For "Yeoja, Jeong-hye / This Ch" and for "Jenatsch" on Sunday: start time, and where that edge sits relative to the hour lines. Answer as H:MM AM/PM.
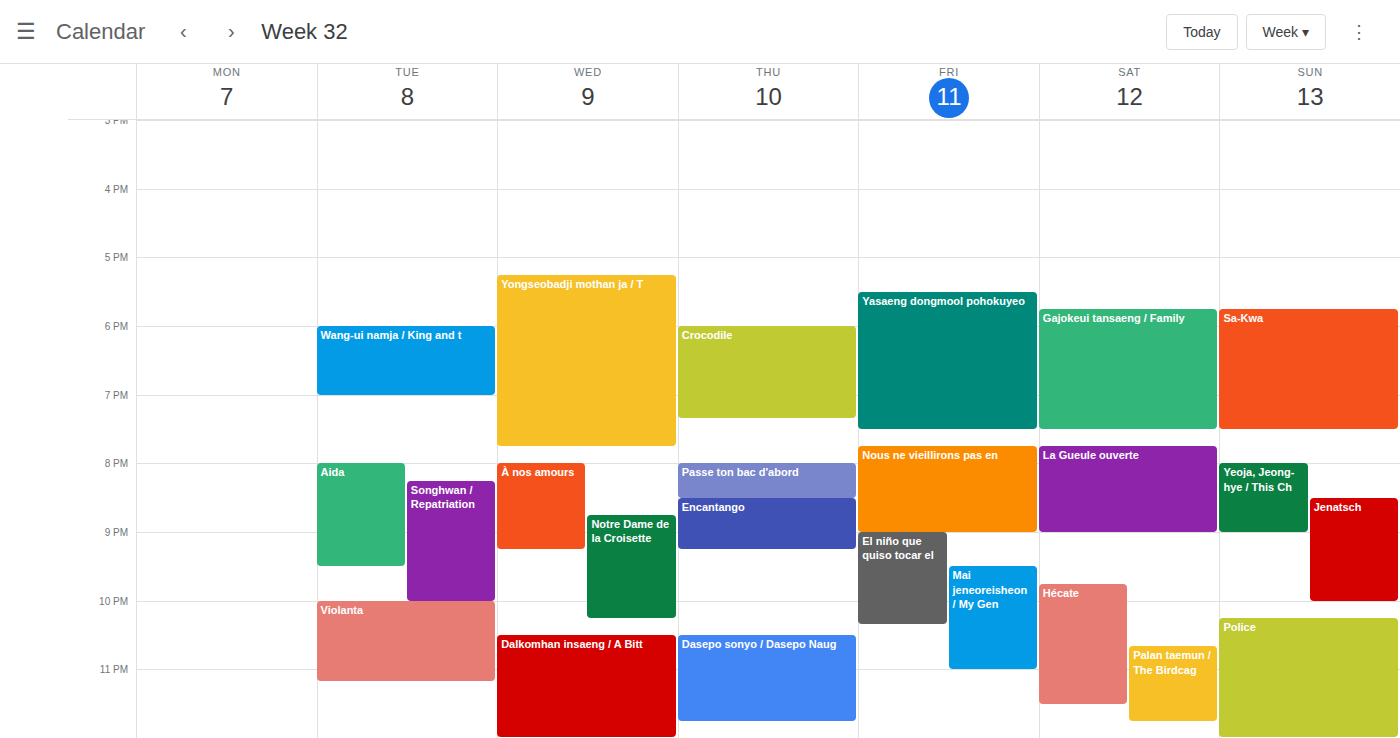
"Yeoja, Jeong-hye / This Ch": 8:00 PM, exactly on the 8 PM line. "Jenatsch": 8:30 PM, halfway between the 8 PM and 9 PM lines.